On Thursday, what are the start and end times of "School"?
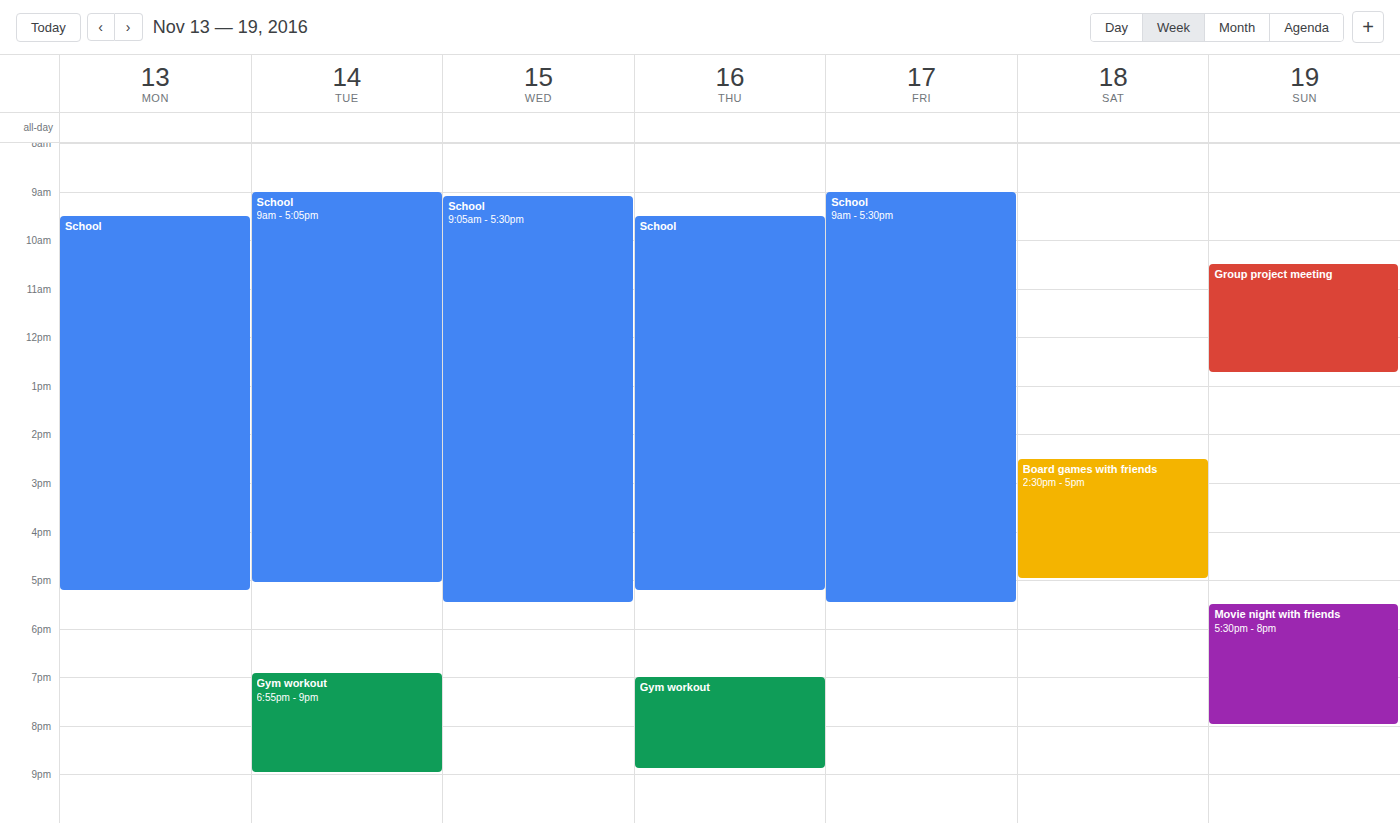
09:30 to 17:15